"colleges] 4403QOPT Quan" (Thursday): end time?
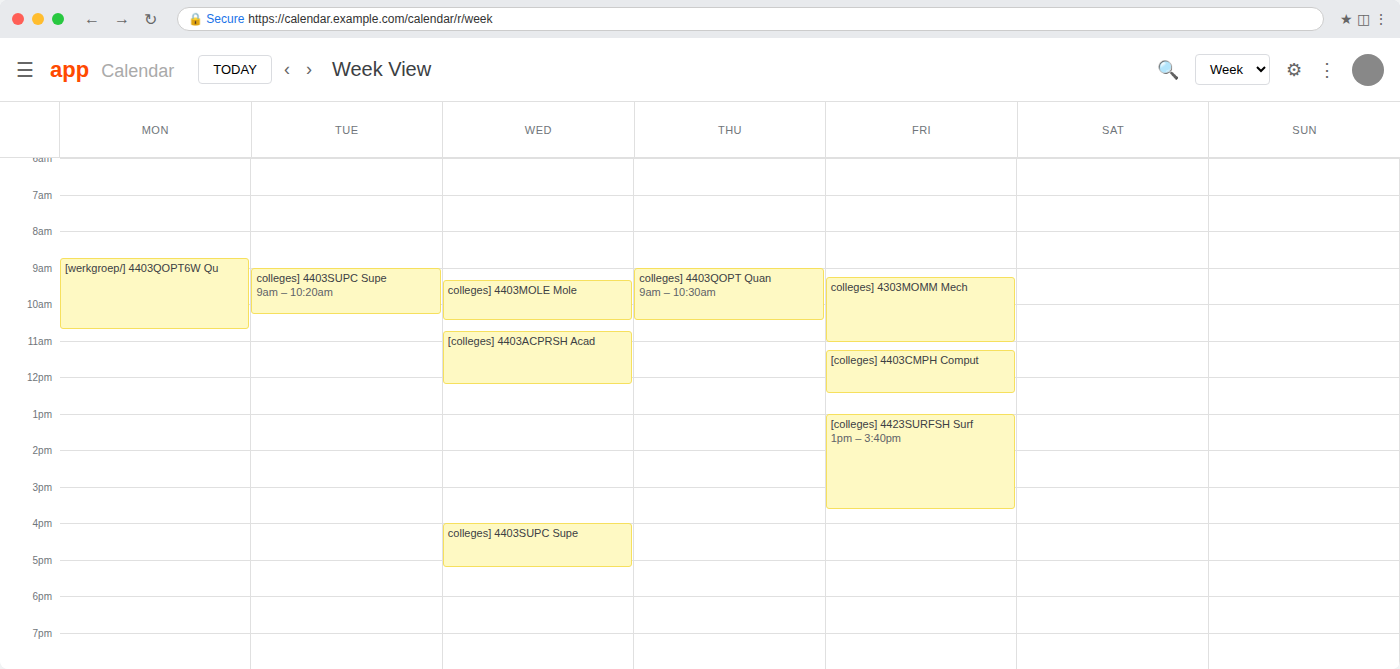
10:30 AM